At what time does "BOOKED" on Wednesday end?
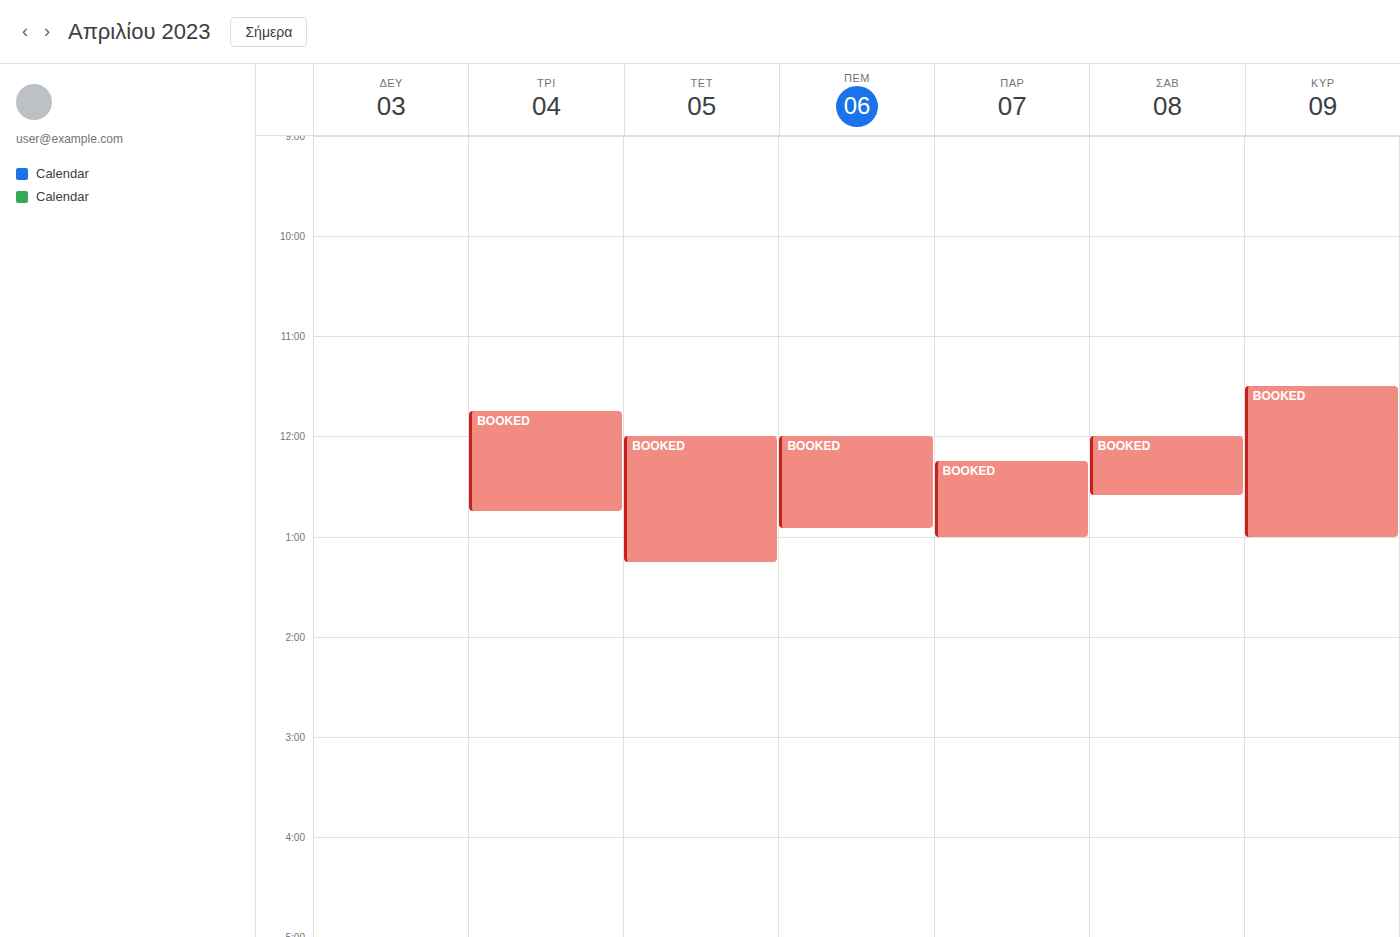
1:15 PM